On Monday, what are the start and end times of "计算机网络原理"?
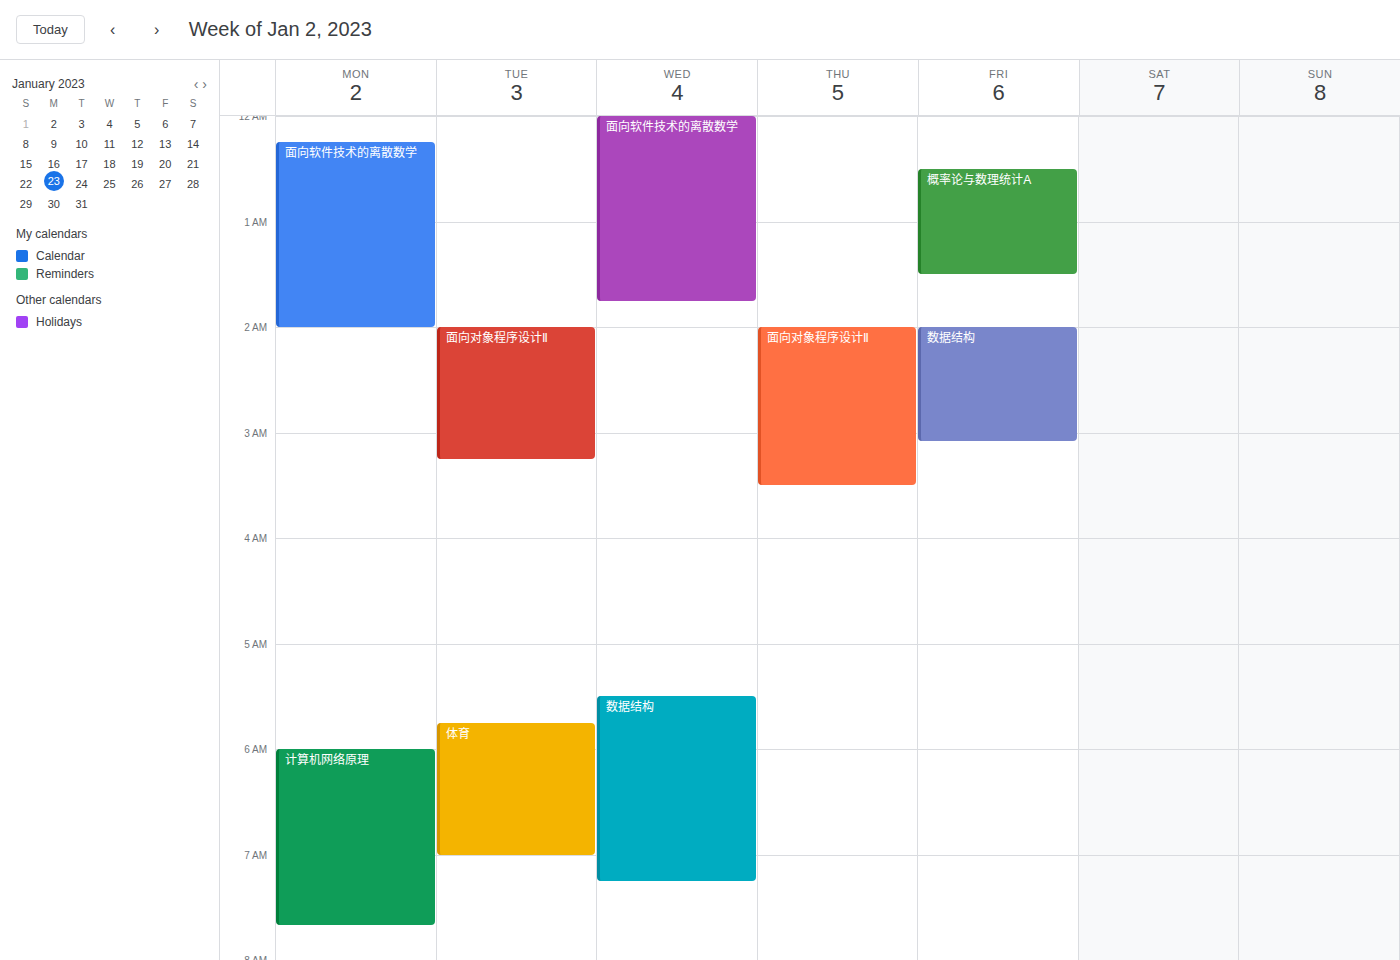
6:00 AM to 7:40 AM